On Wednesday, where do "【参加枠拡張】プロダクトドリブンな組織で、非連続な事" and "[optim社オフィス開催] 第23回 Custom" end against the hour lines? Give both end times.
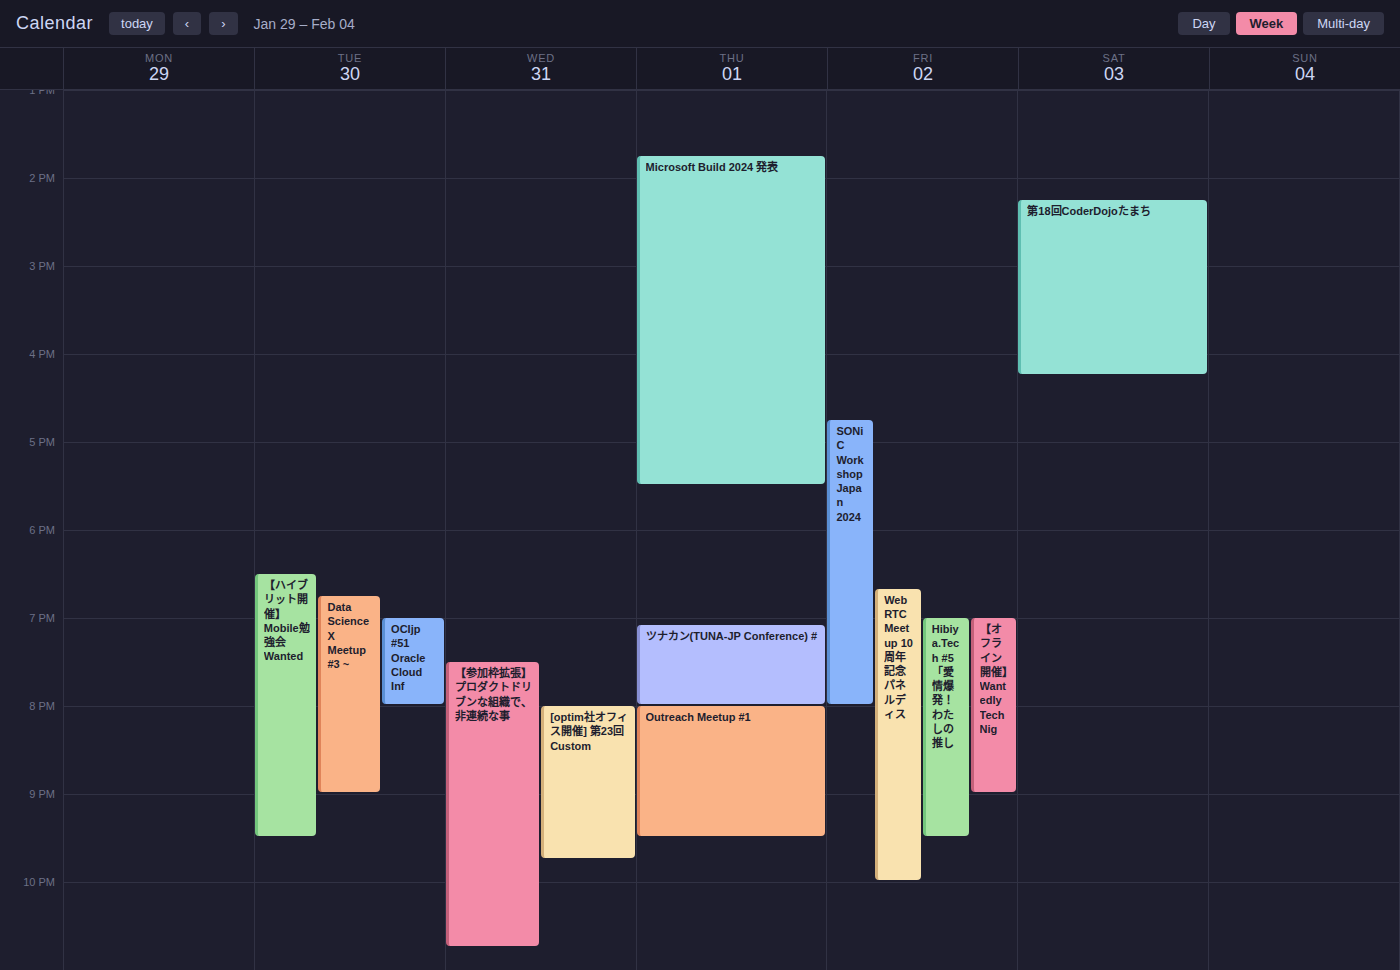
"【参加枠拡張】プロダクトドリブンな組織で、非連続な事": 22:45, neither: three quarters of the way from the 22:00 line to the 23:00 line. "[optim社オフィス開催] 第23回 Custom": 21:45, neither: three quarters of the way from the 21:00 line to the 22:00 line.